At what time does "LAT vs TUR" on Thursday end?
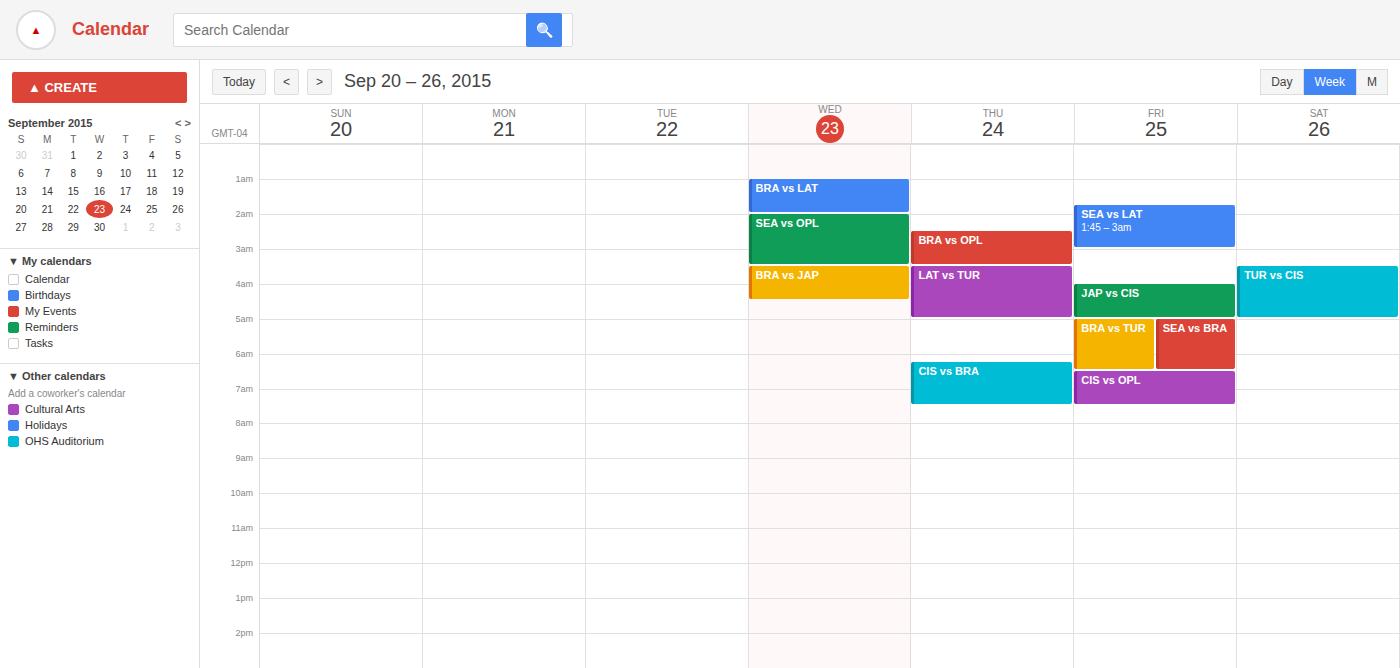
5:00 AM